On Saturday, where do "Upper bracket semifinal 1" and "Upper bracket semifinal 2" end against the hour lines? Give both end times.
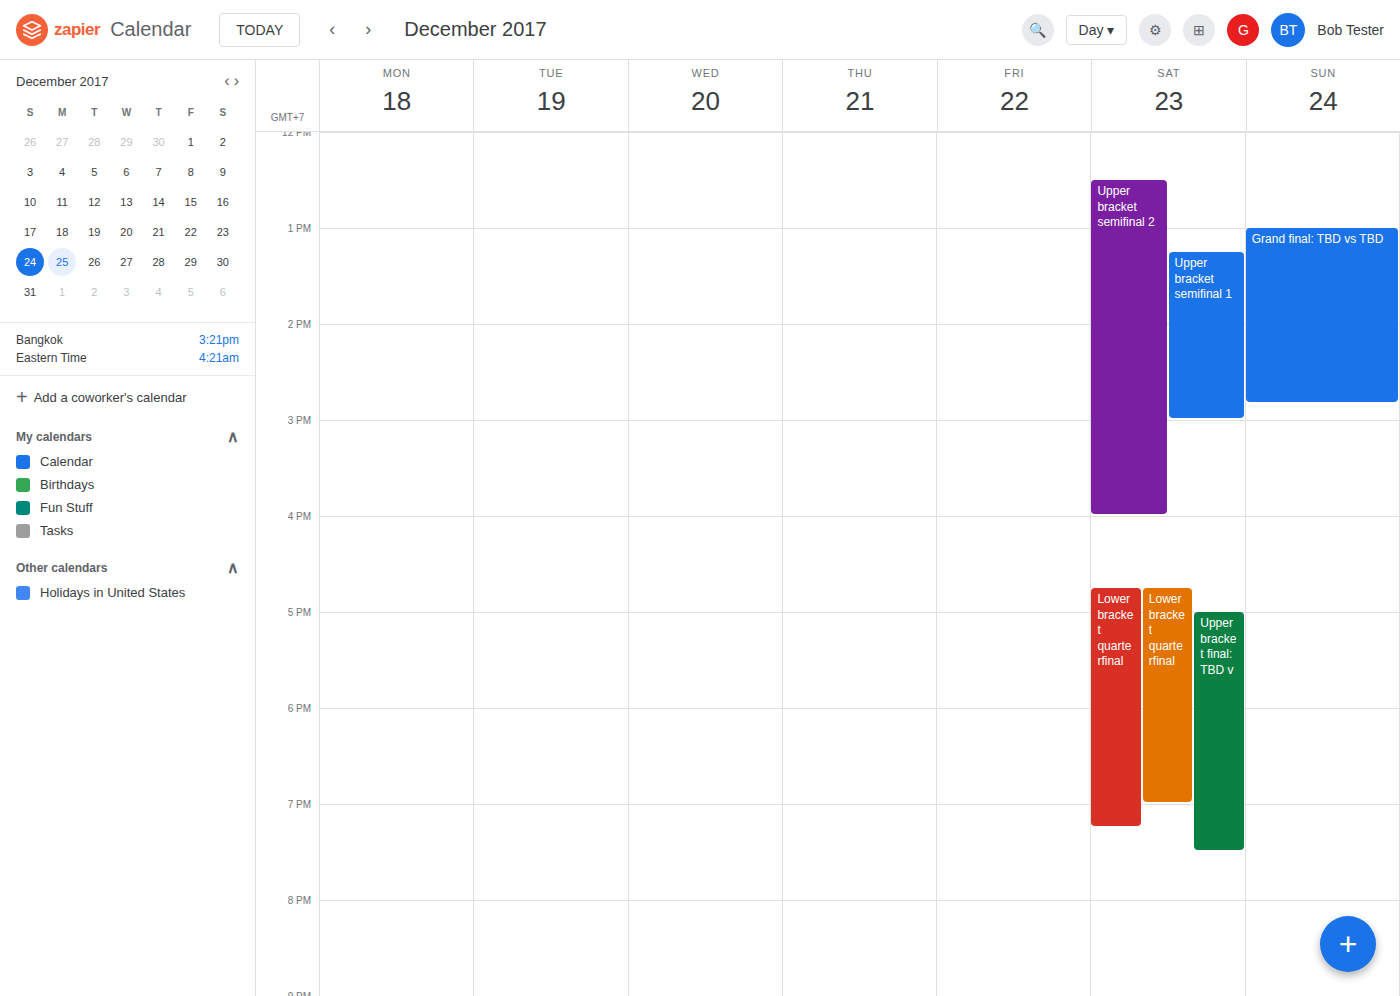
"Upper bracket semifinal 1": 15:00, exactly on the 15:00 line. "Upper bracket semifinal 2": 16:00, exactly on the 16:00 line.